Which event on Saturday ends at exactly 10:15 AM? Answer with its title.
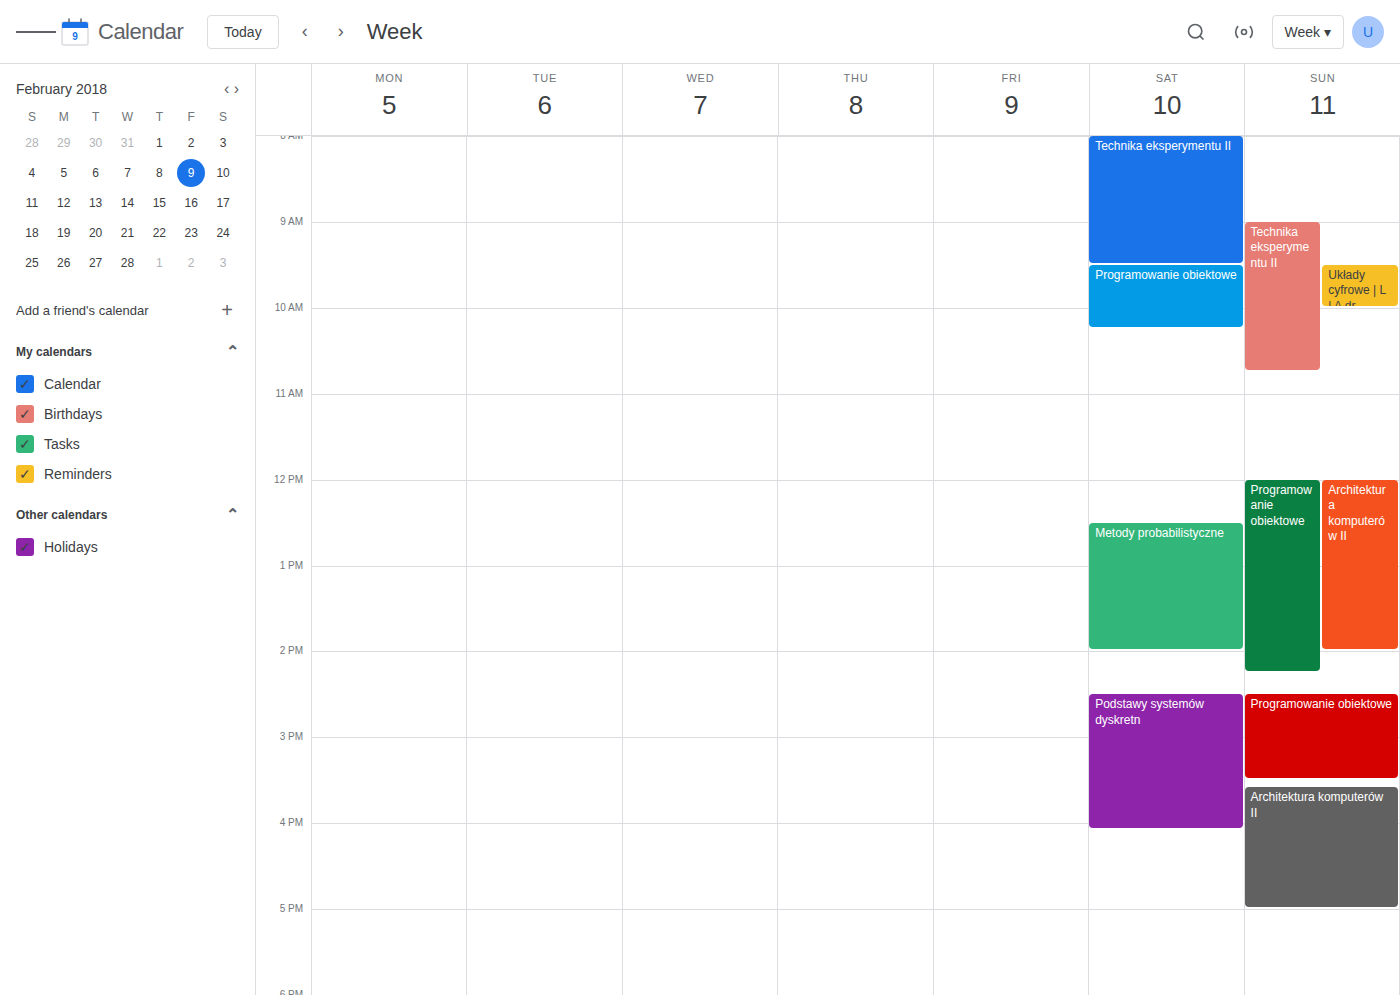
"Programowanie obiektowe"